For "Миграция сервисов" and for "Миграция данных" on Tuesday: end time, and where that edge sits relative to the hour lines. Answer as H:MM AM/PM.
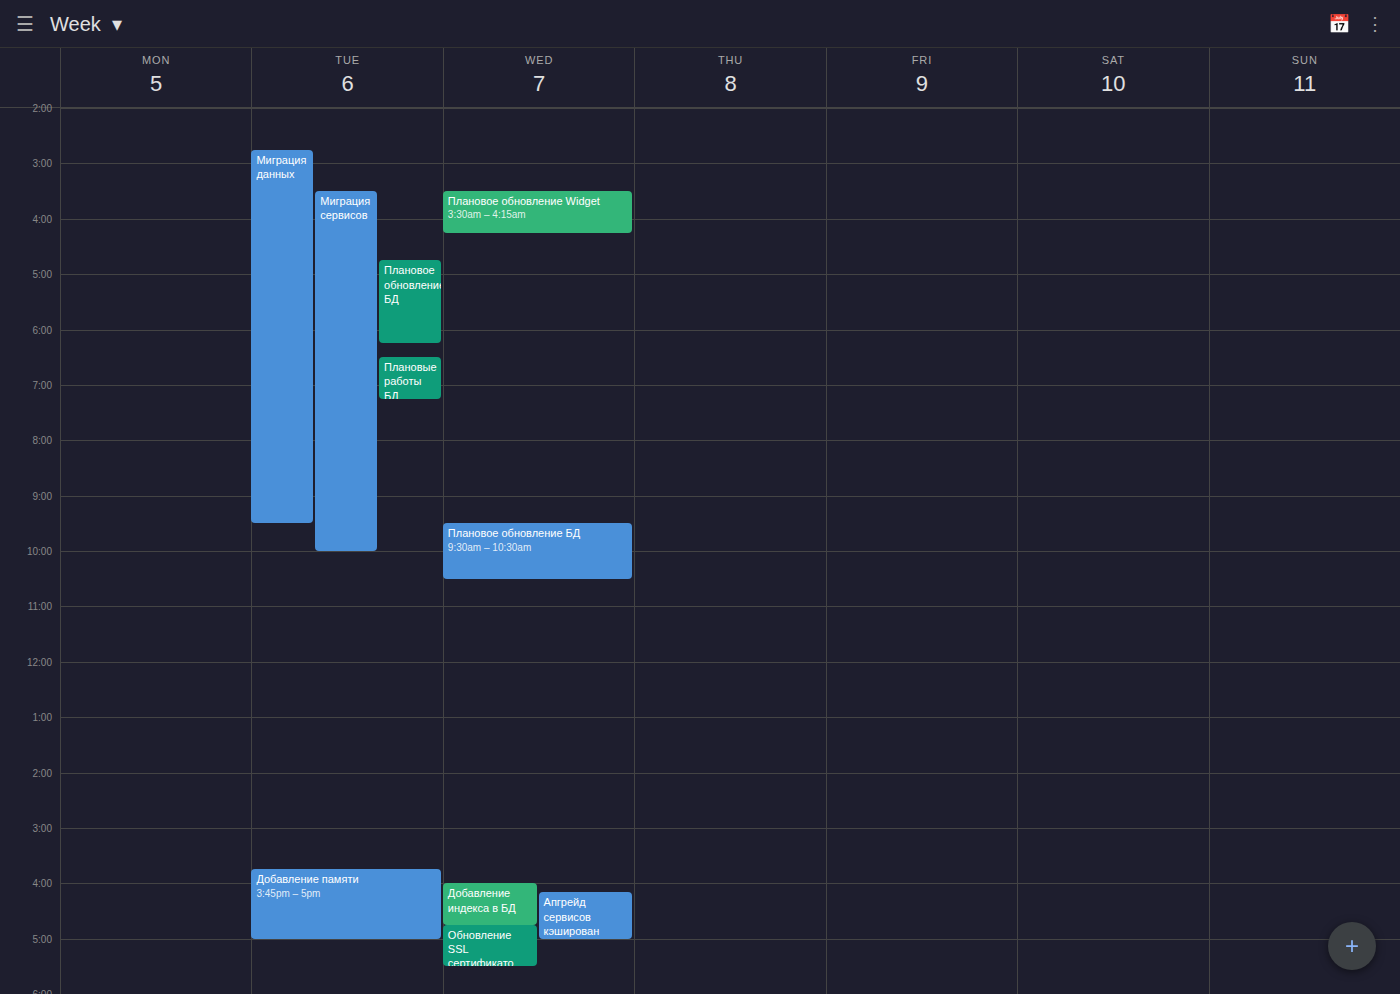
"Миграция сервисов": 10:00 AM, exactly on the 10 AM line. "Миграция данных": 9:30 AM, halfway between the 9 AM and 10 AM lines.